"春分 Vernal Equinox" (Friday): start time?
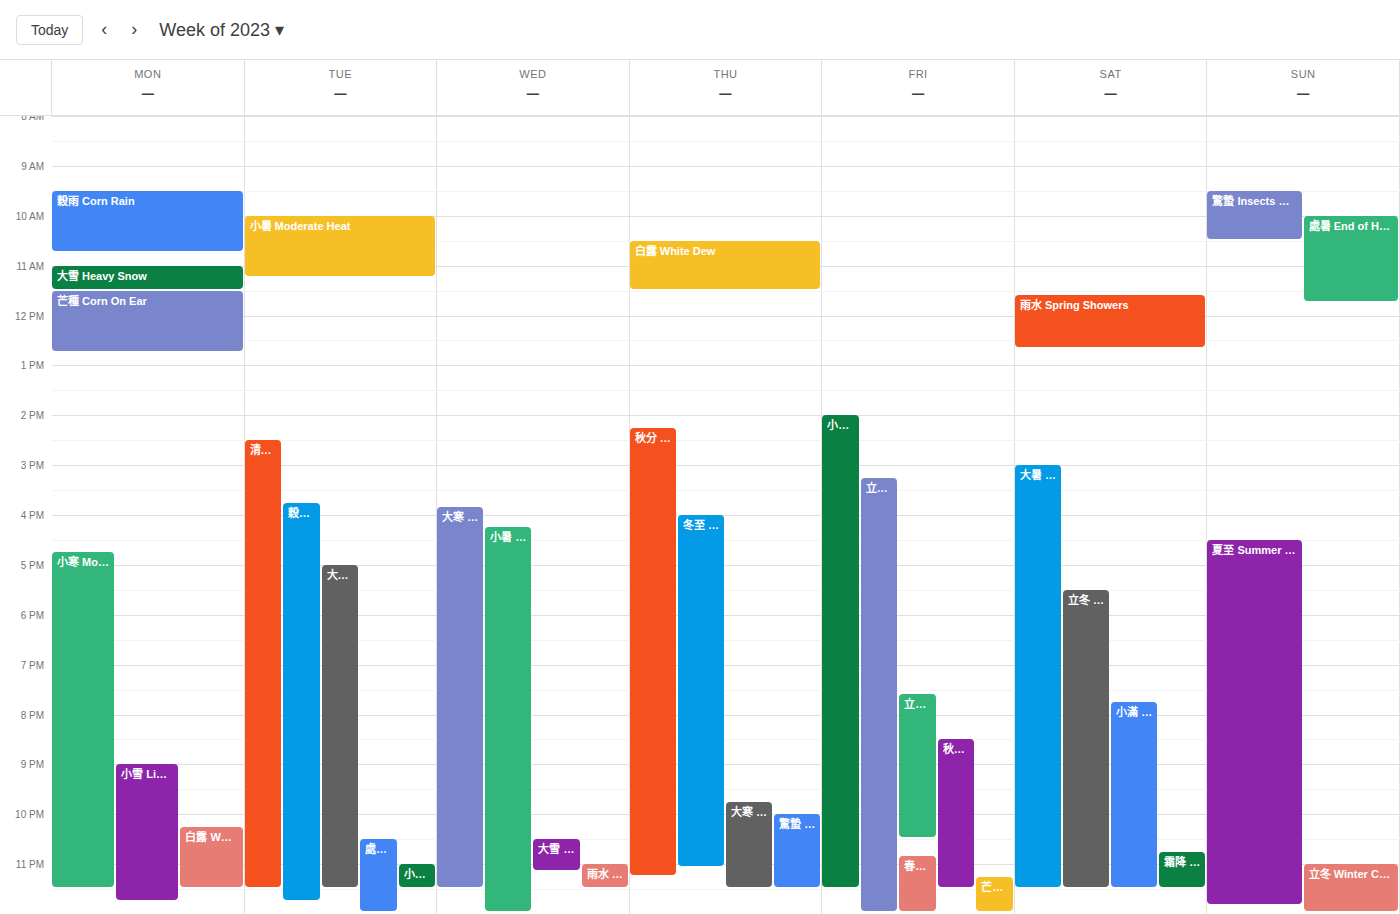
10:50 PM